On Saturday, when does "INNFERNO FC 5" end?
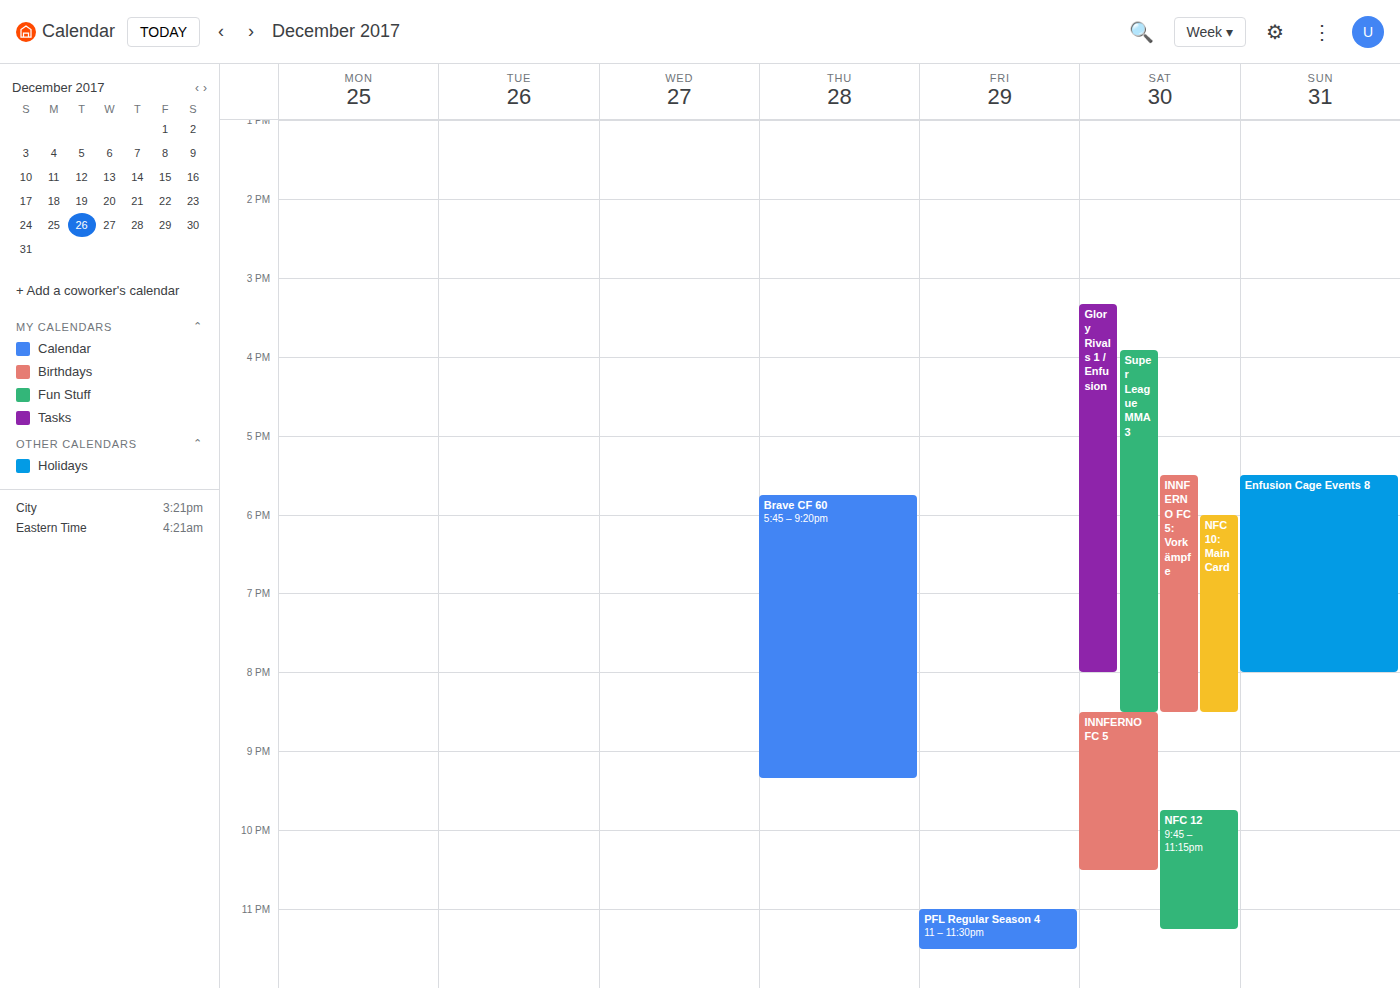
10:30 PM